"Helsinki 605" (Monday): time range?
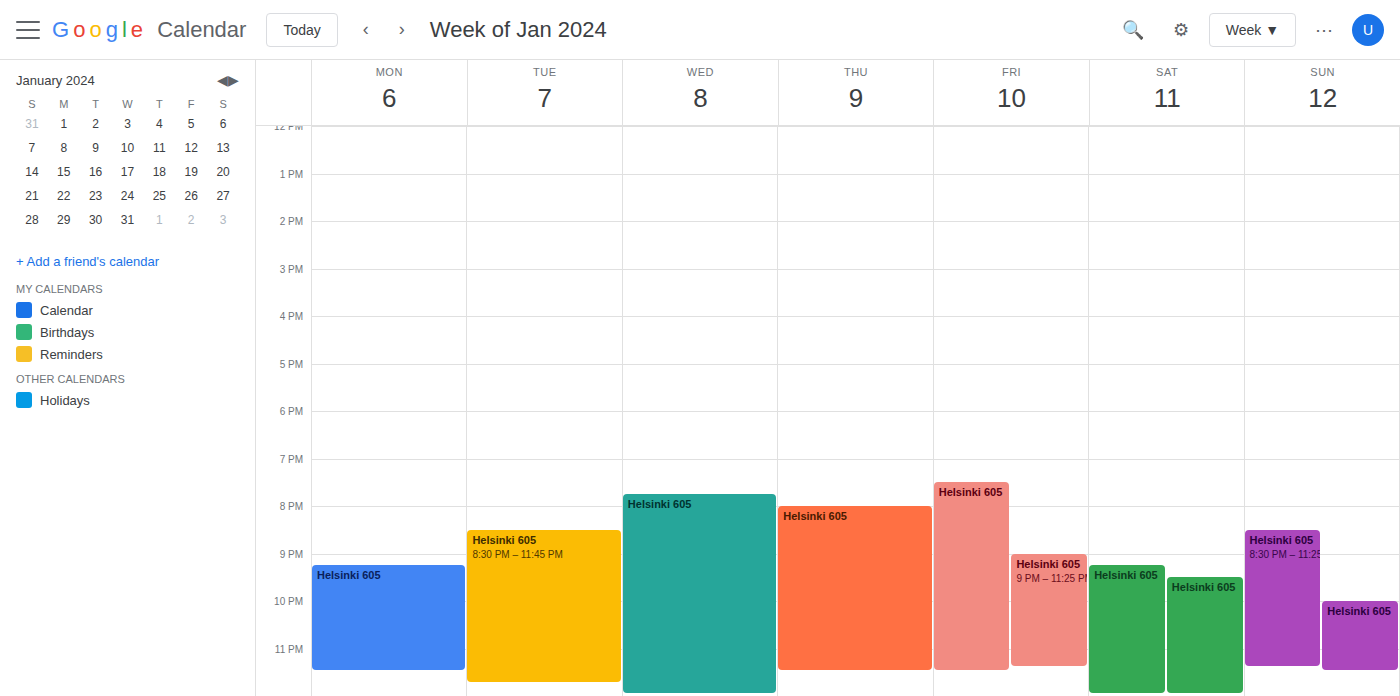
9:15 PM to 11:30 PM